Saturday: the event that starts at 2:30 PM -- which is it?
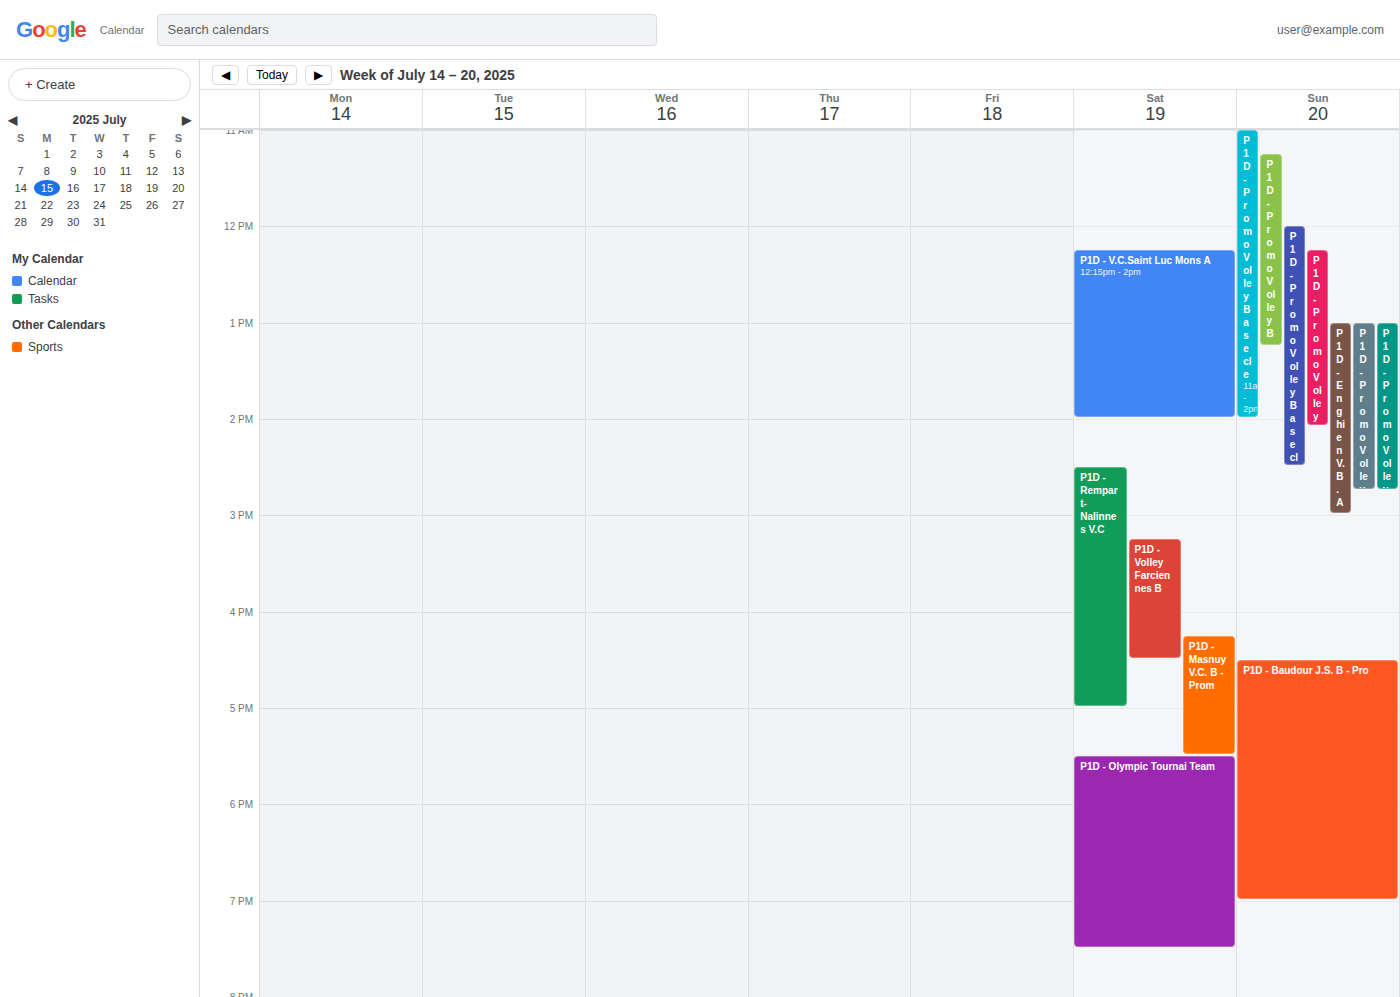
"P1D - Rempart-Nalinnes V.C"